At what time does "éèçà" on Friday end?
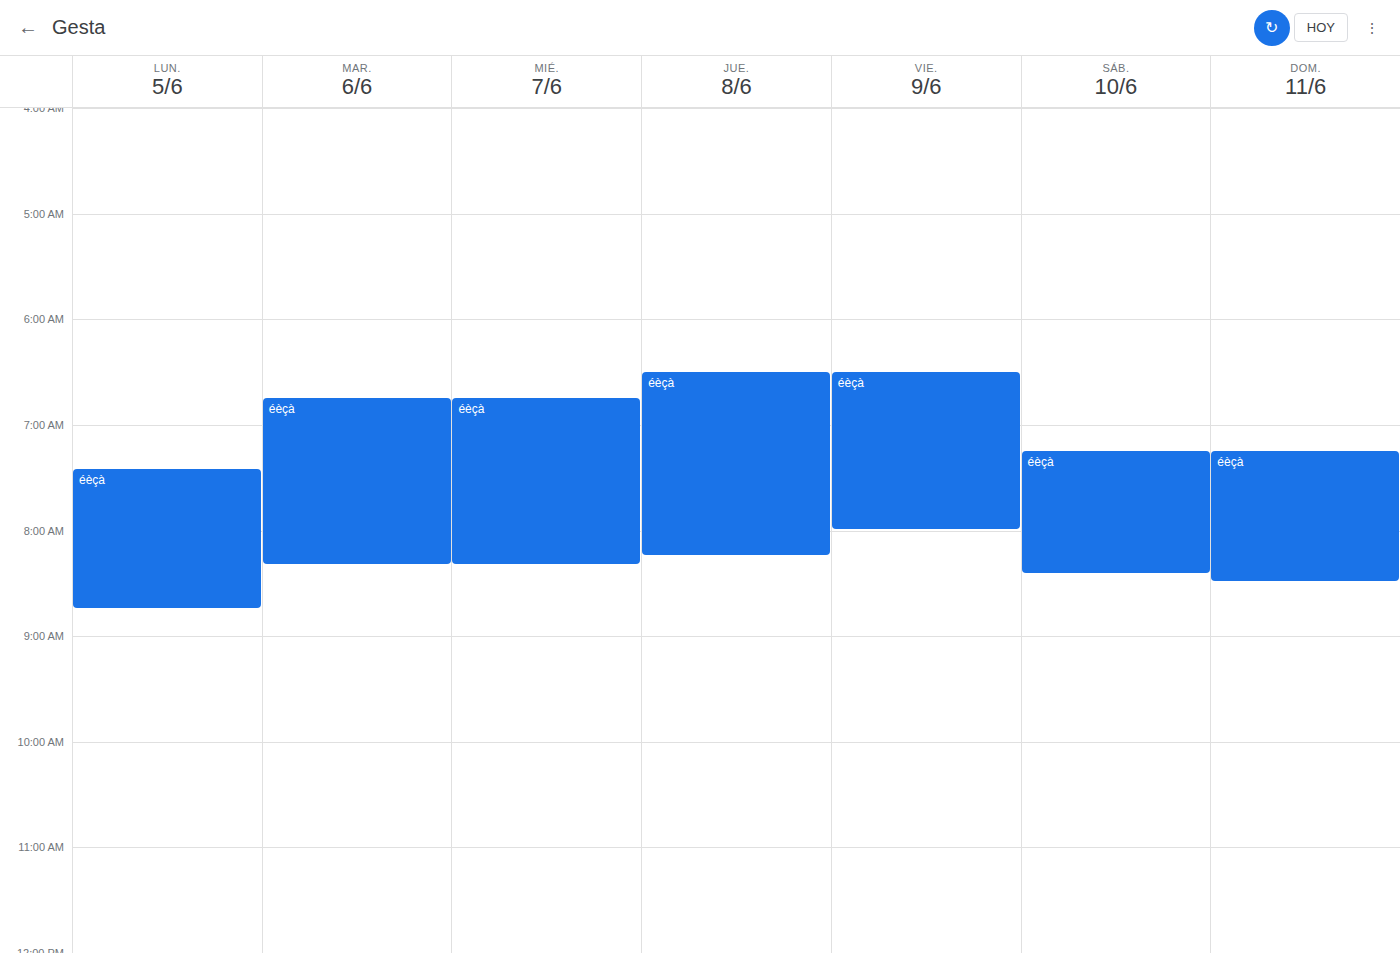
8:00 AM